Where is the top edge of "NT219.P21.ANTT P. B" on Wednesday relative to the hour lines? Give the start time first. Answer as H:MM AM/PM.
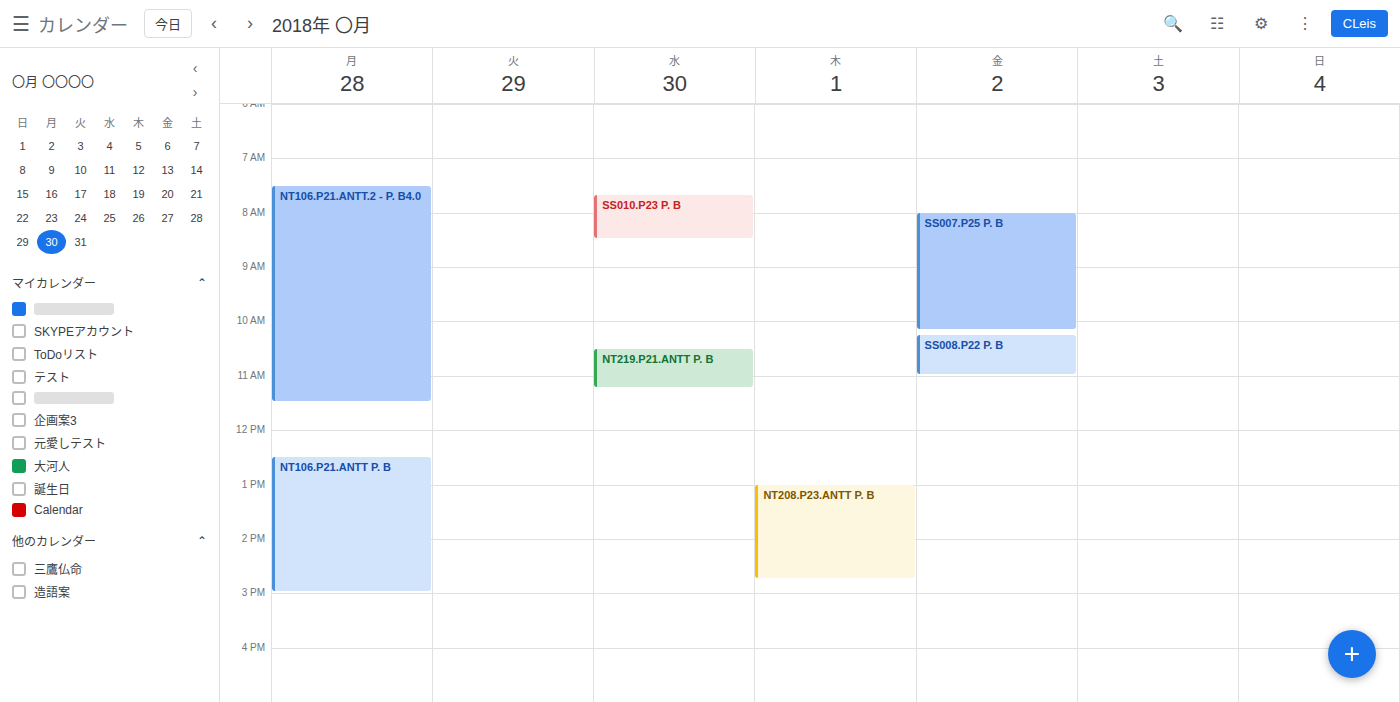
10:30 AM -- halfway between the 10 AM and 11 AM lines.